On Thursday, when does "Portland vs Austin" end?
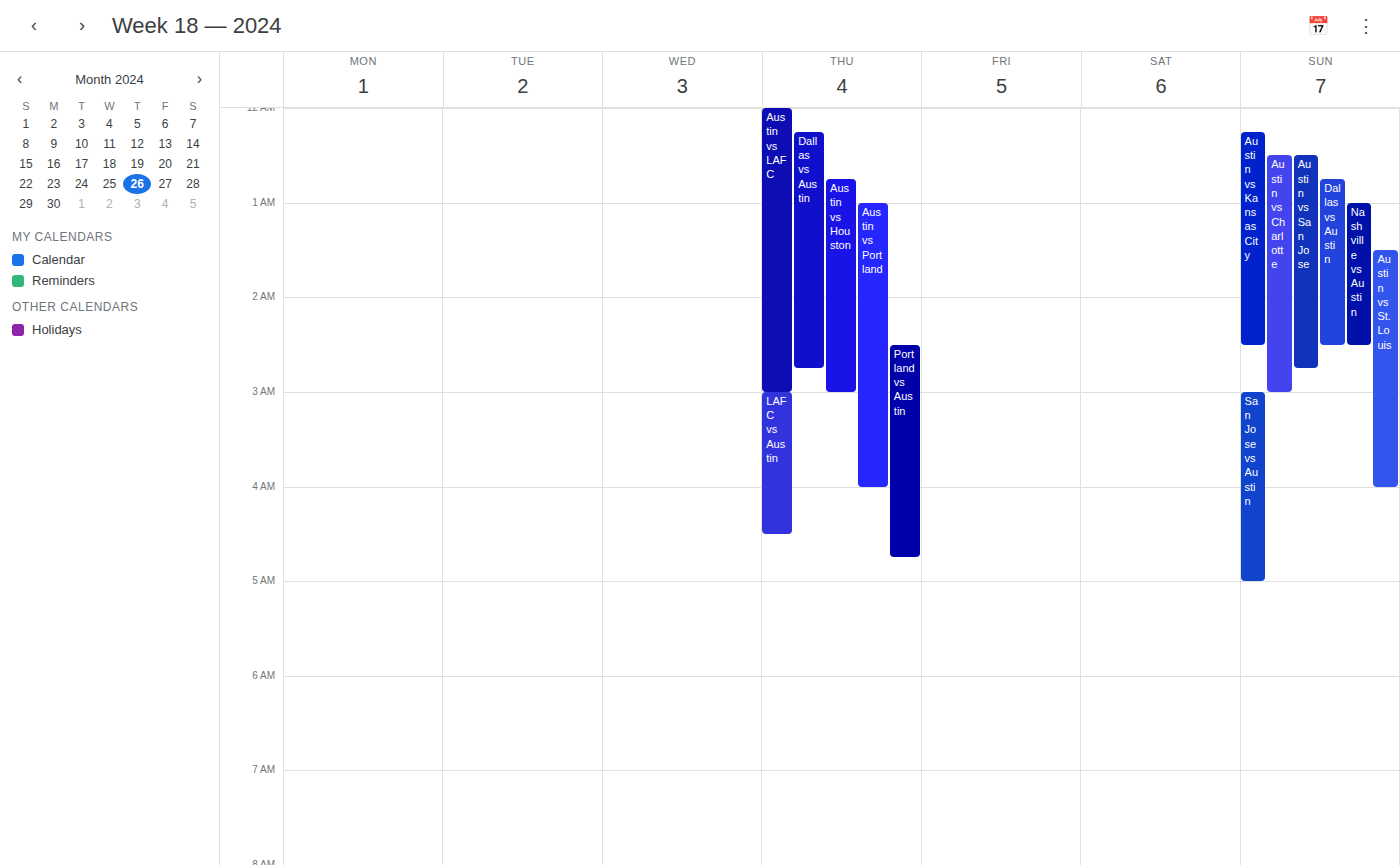
4:45 AM